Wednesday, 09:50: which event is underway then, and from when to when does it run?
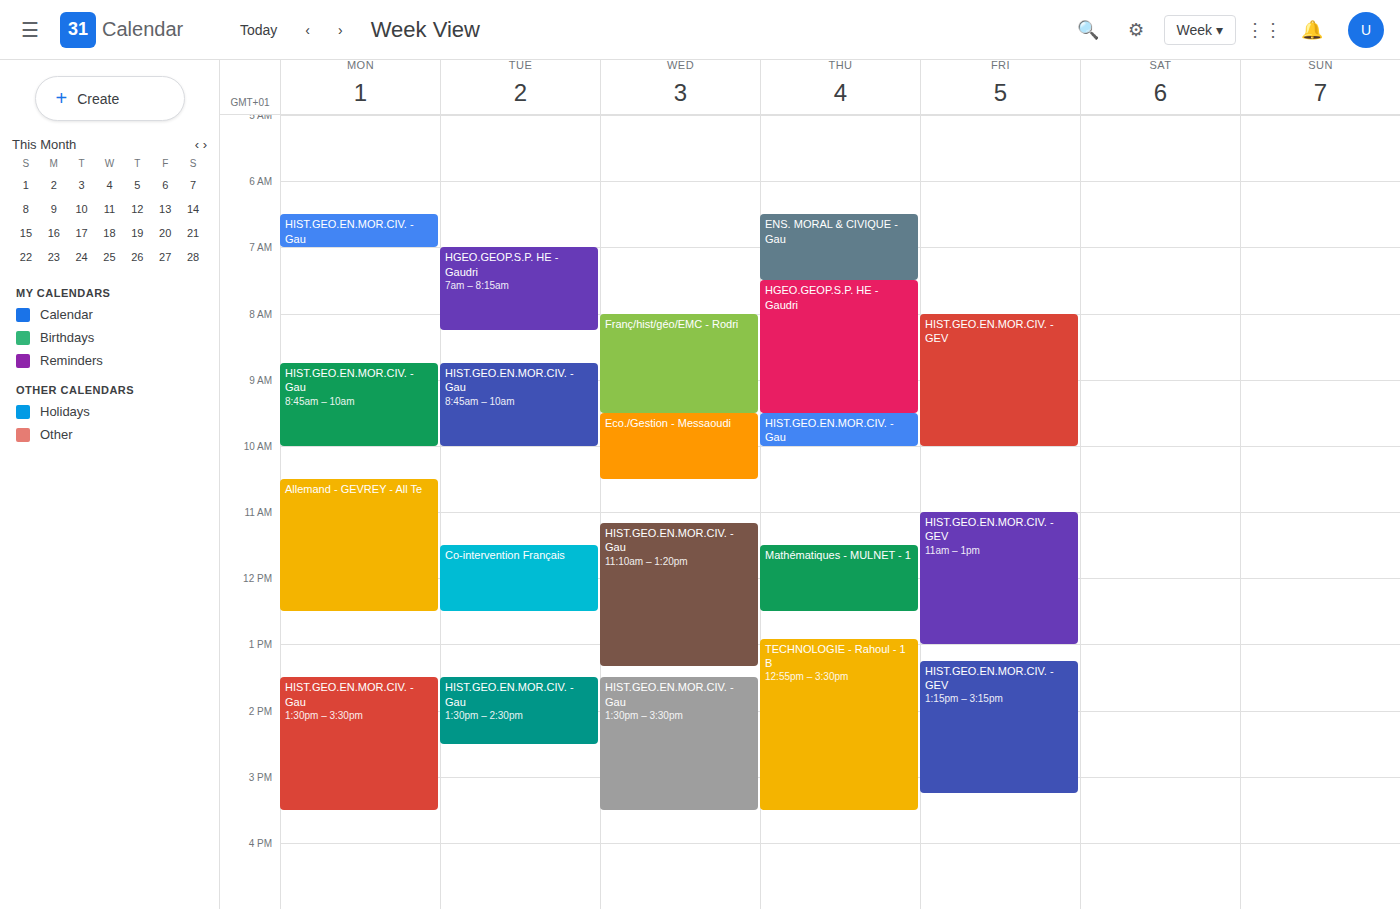
"Eco./Gestion - Messaoudi", 09:30 to 10:30